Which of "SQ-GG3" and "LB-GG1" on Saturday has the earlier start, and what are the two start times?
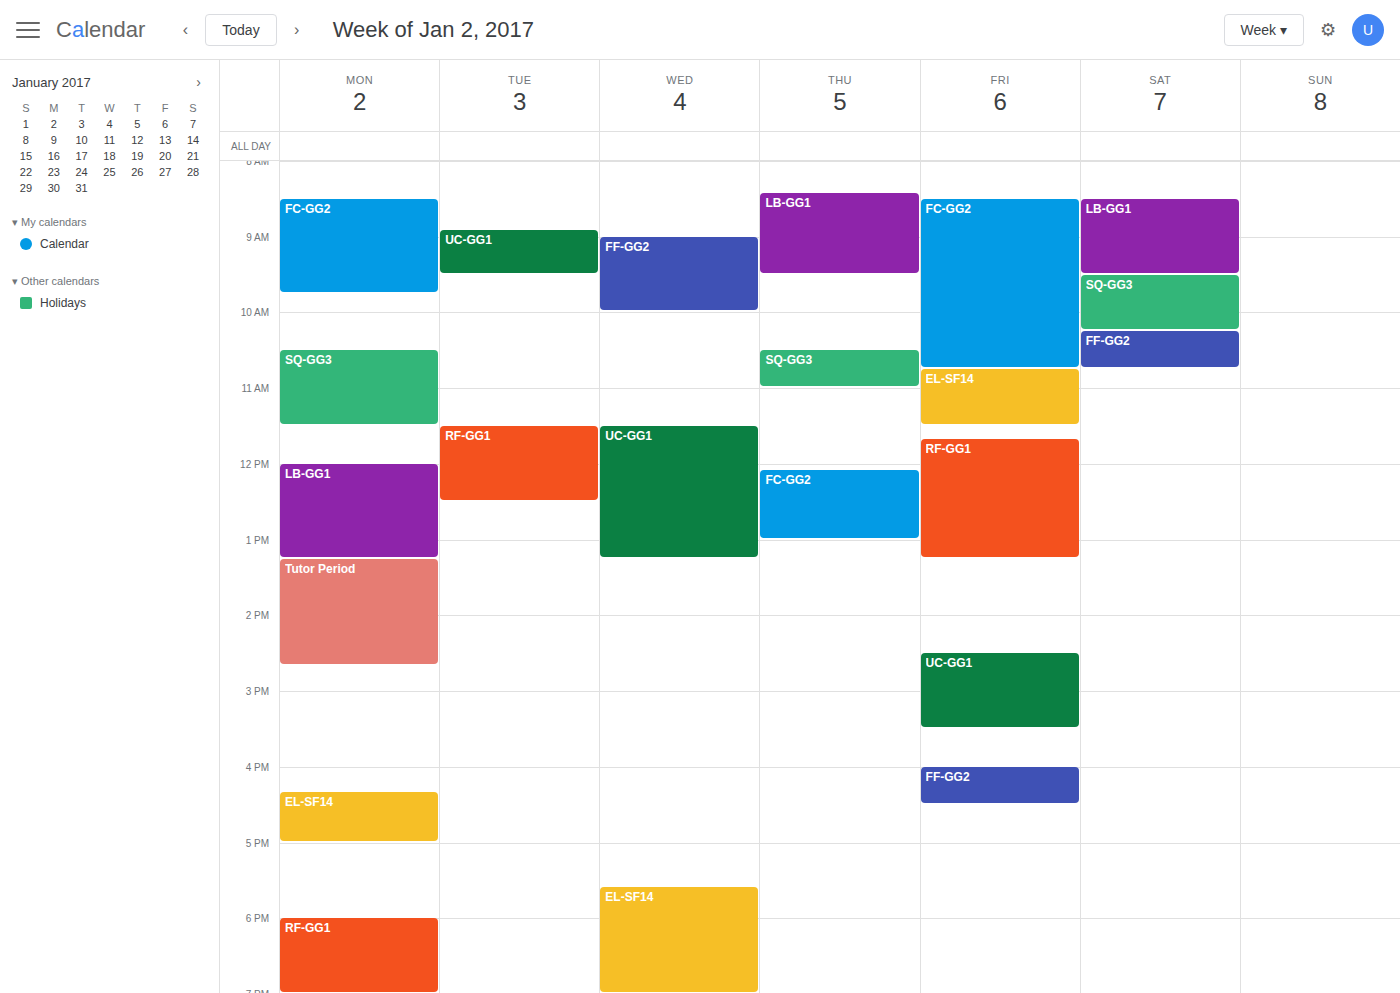
"LB-GG1" 8:30 AM; "SQ-GG3" 9:30 AM.